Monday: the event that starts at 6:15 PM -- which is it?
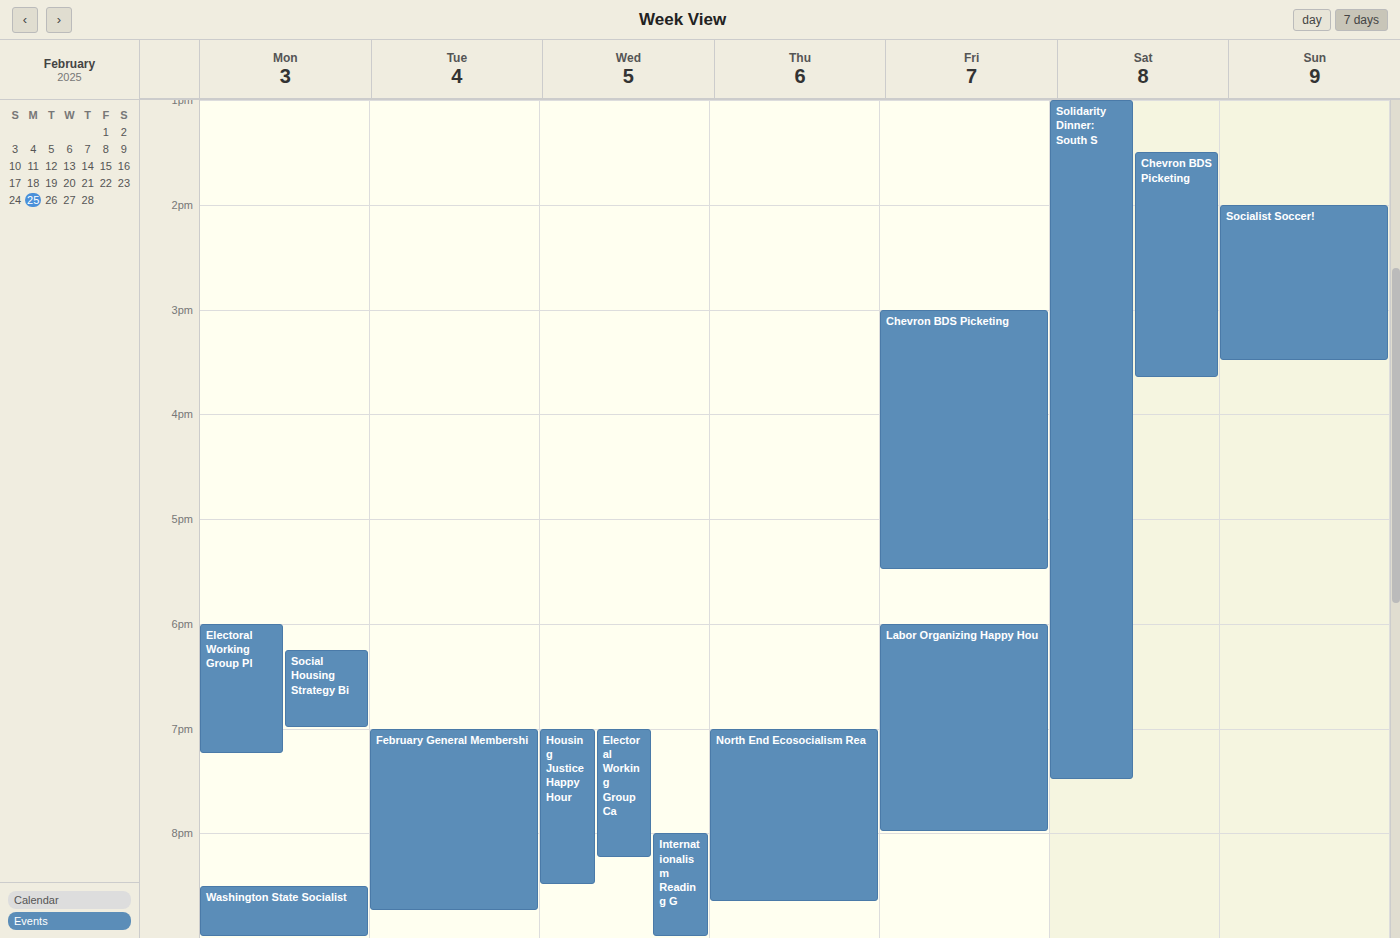
"Social Housing Strategy Bi"